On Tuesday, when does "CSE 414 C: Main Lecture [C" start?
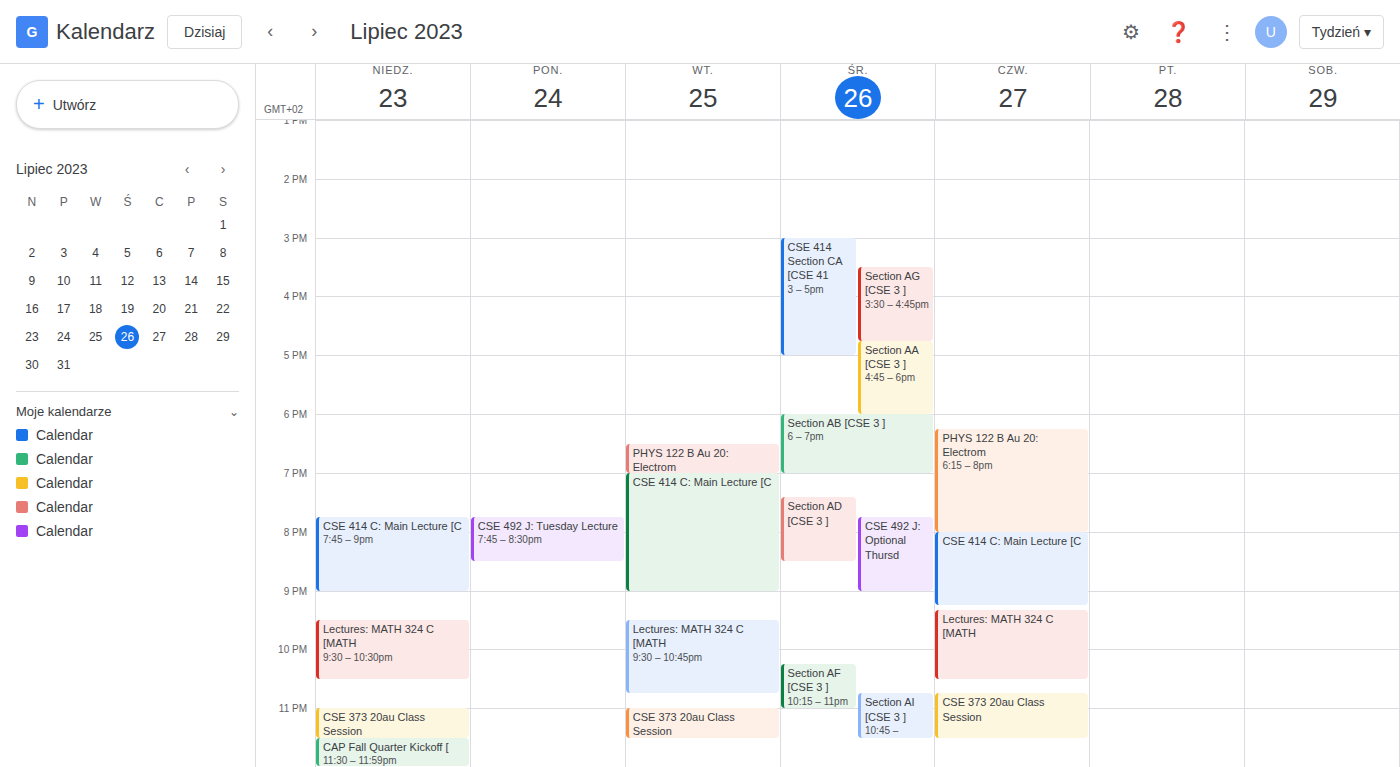
7:00 PM